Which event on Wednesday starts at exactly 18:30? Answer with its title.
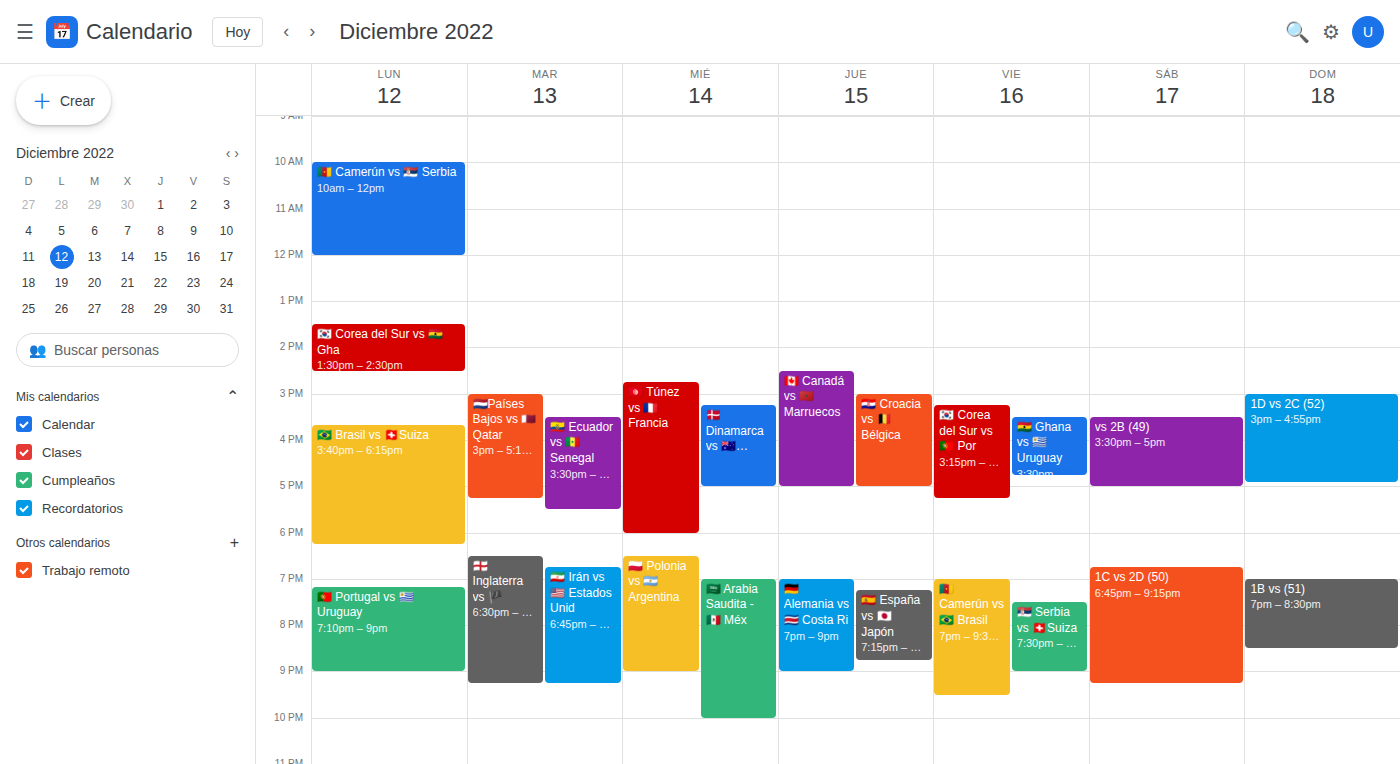
"🇵🇱 Polonia vs 🇦🇷 Argentina"